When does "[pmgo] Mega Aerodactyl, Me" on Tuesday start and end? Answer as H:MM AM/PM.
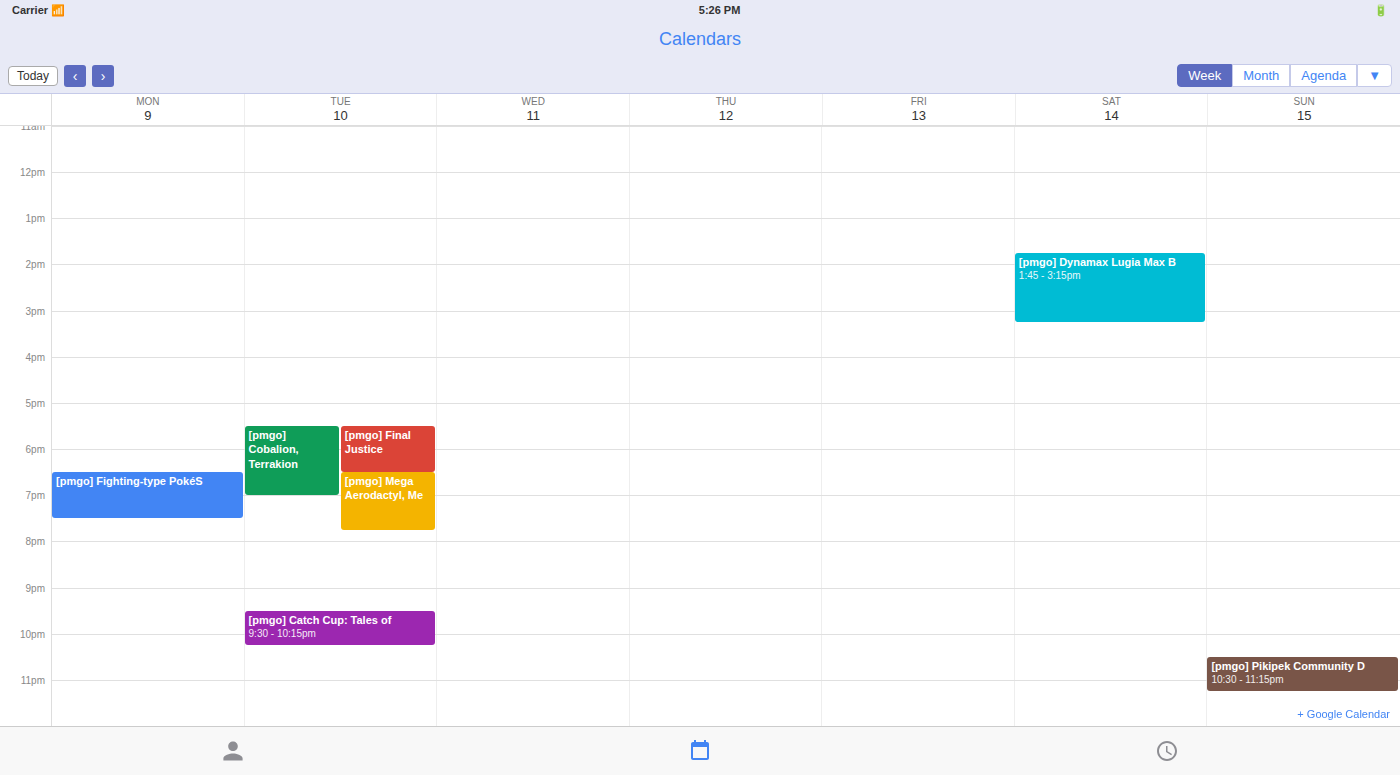
6:30 PM to 7:45 PM